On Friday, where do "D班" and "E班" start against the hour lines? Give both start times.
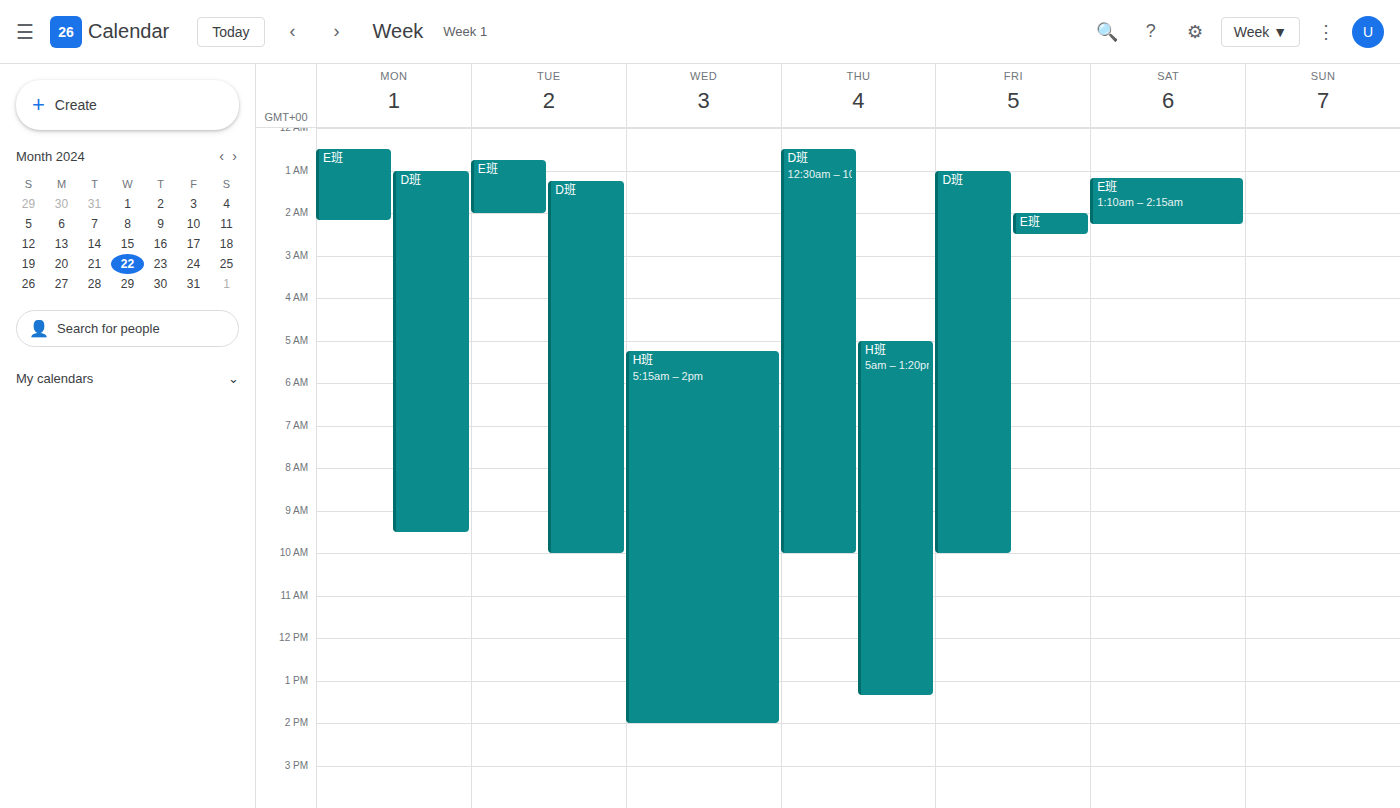
"D班": 1:00 AM, exactly on the 1 AM line. "E班": 2:00 AM, exactly on the 2 AM line.